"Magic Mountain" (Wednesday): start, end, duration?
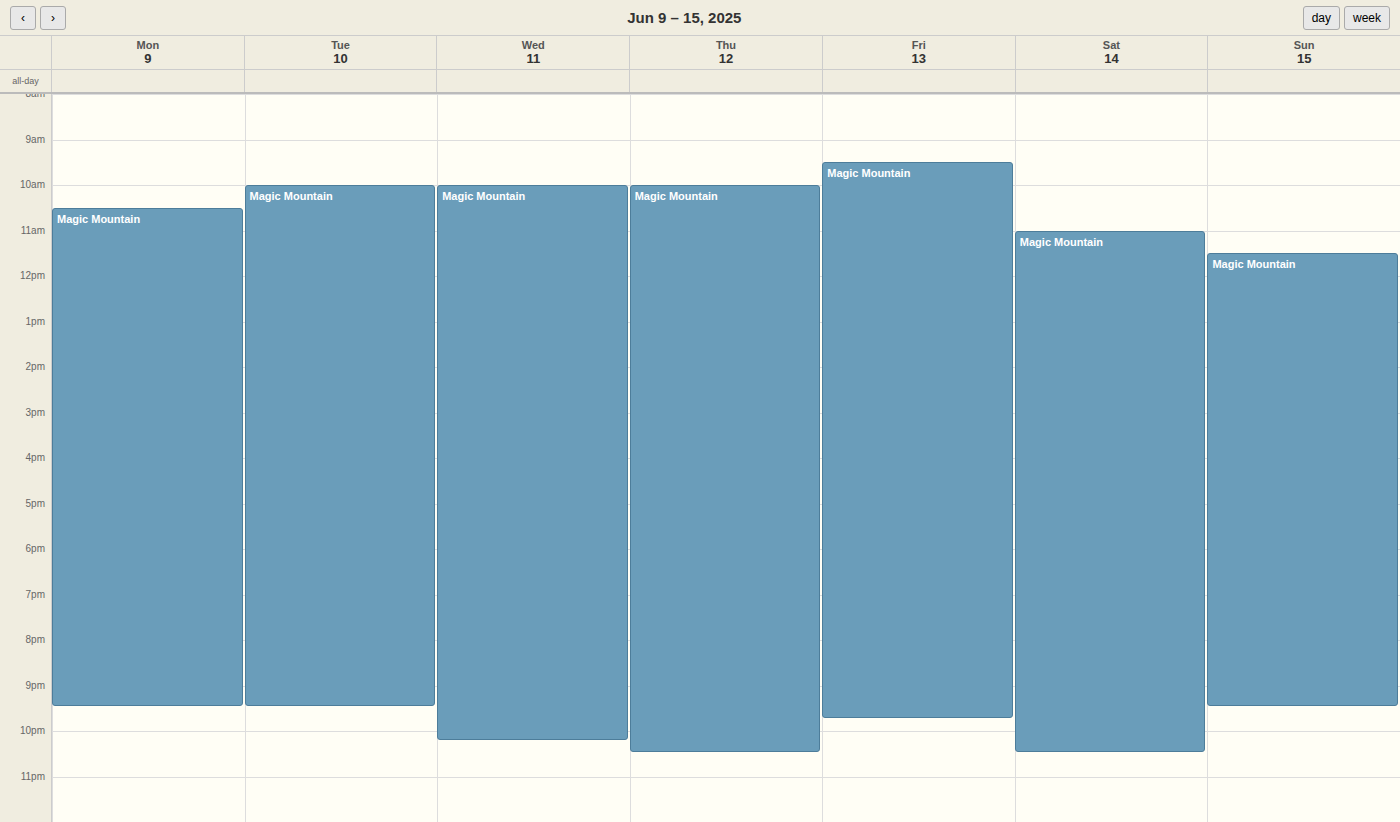
10:00 AM to 10:15 PM, 12 hours 15 minutes